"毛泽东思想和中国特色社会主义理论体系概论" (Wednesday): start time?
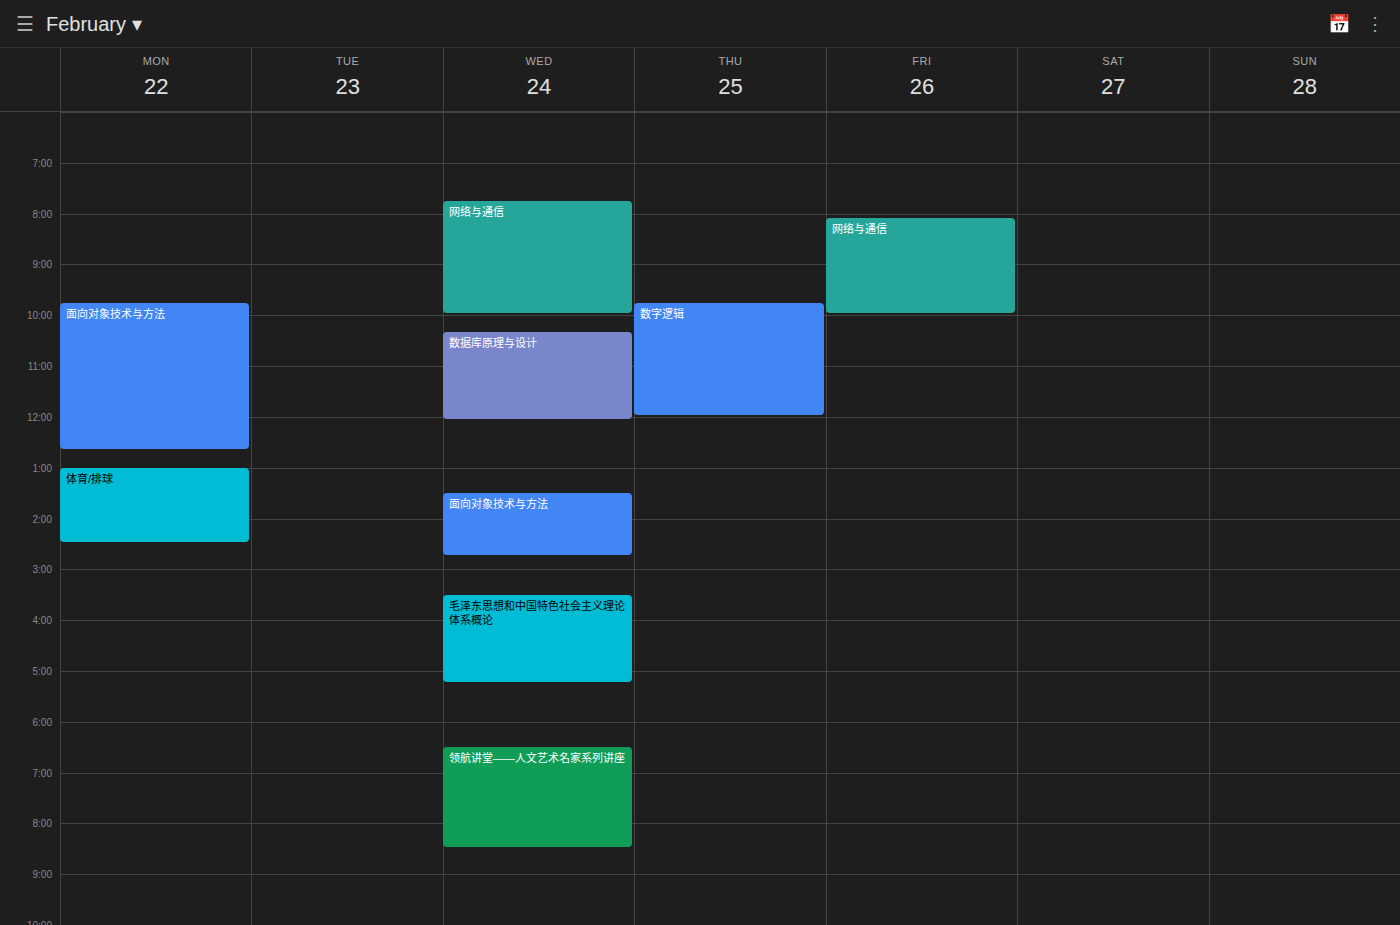
3:30 PM